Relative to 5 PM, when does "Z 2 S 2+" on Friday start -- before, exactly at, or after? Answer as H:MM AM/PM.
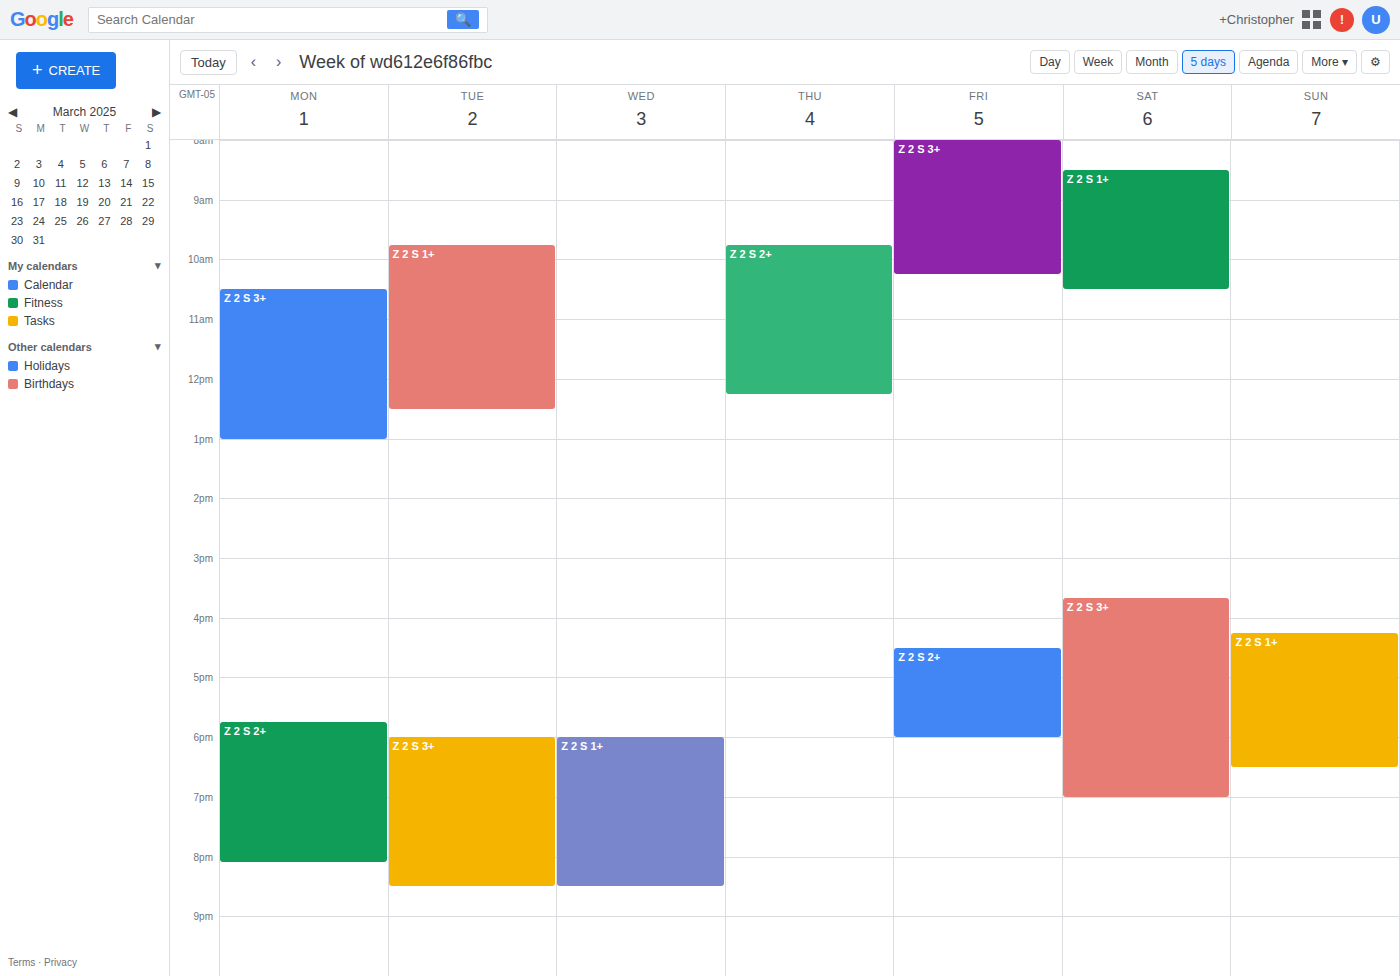
4:30 PM -- before 5 PM, 30 minutes above the 5 PM line.